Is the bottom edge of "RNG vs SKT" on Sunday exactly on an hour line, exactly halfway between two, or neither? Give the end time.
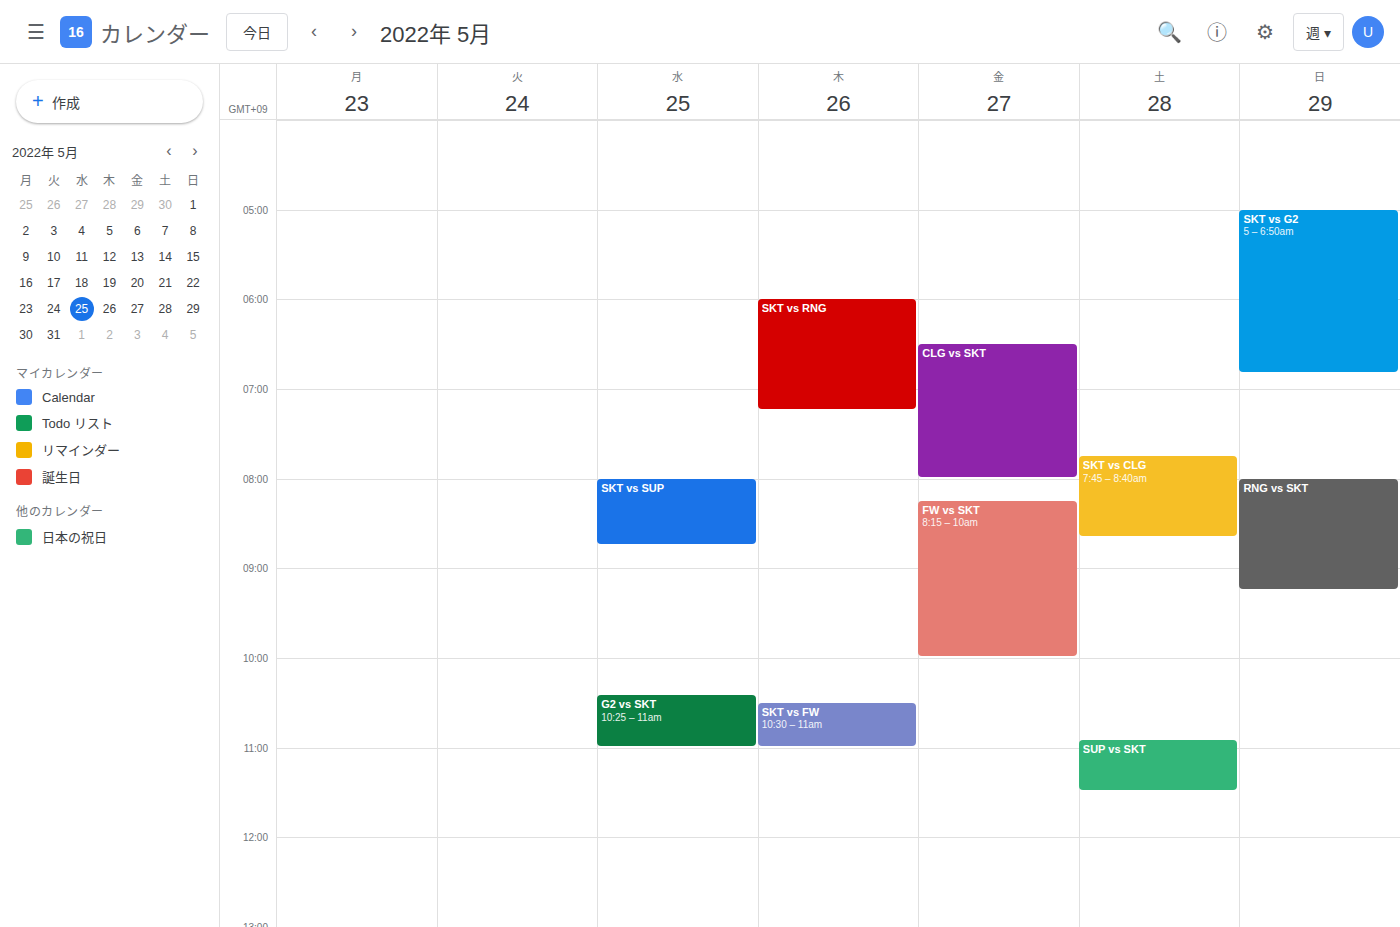
9:15 AM -- neither: a quarter of the way from the 9 AM line to the 10 AM line.